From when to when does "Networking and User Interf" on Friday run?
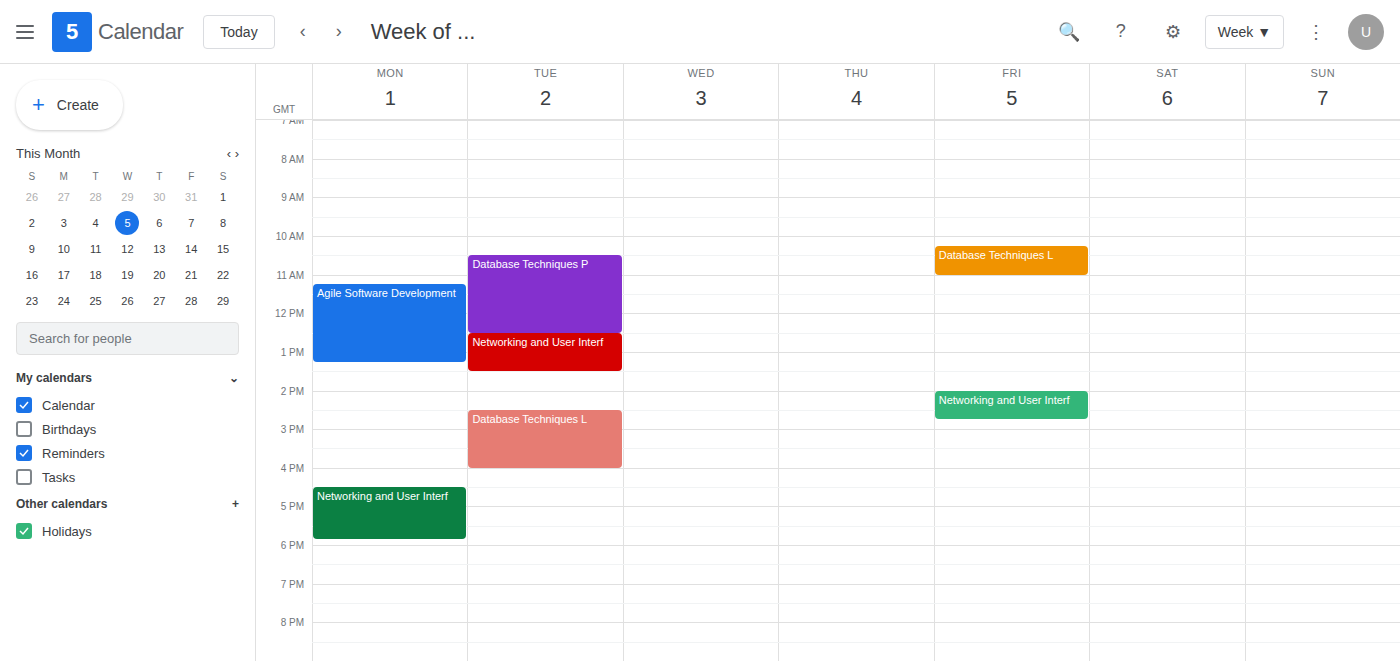
14:00 to 14:45